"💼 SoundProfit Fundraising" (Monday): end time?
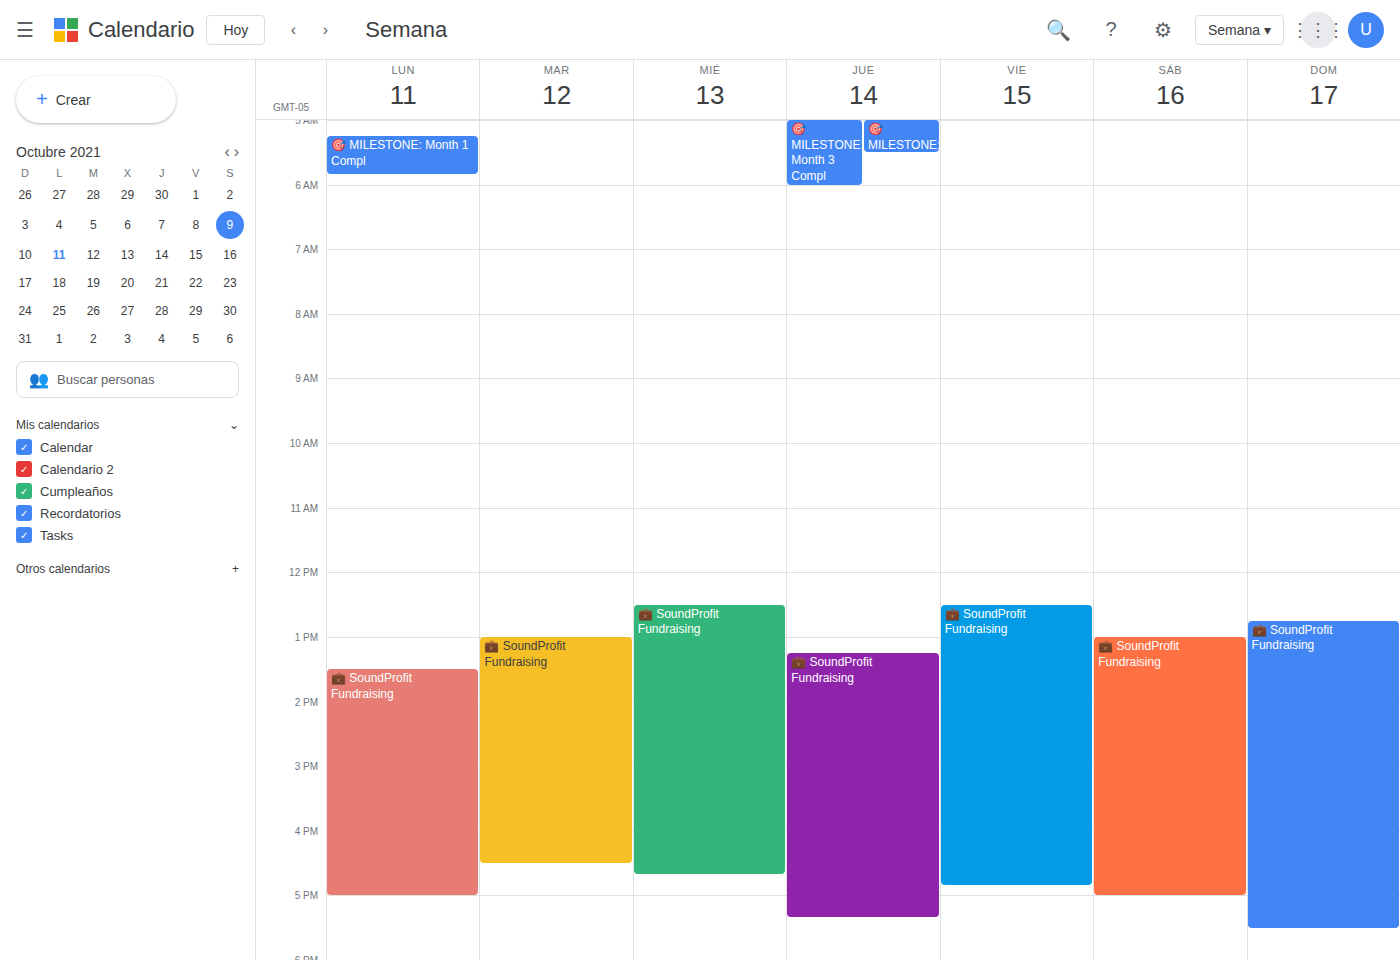
5:00 PM